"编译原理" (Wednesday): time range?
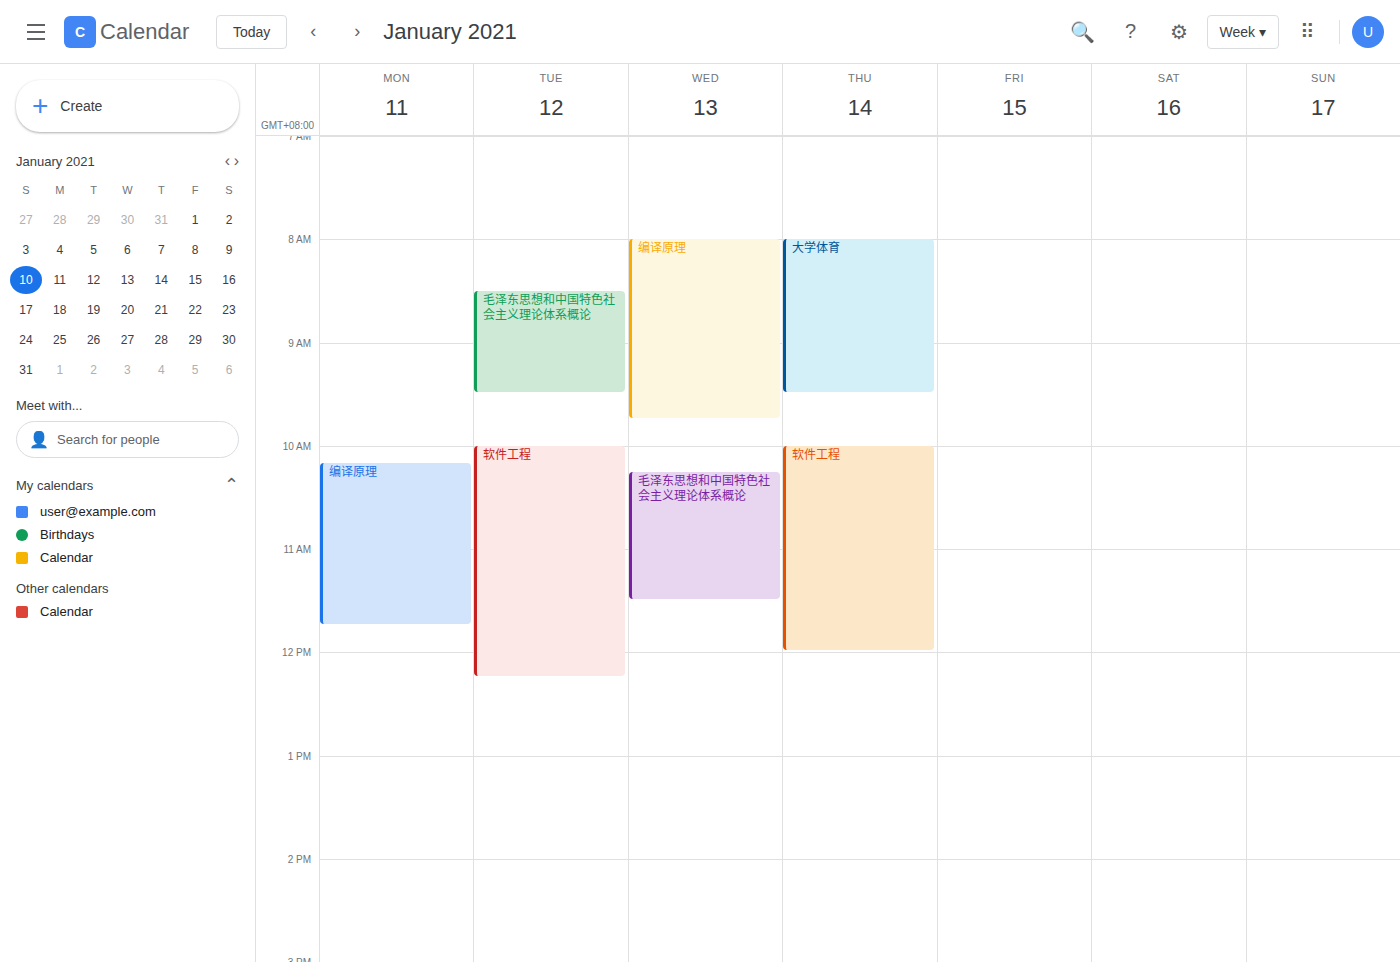
8:00 AM to 9:45 AM